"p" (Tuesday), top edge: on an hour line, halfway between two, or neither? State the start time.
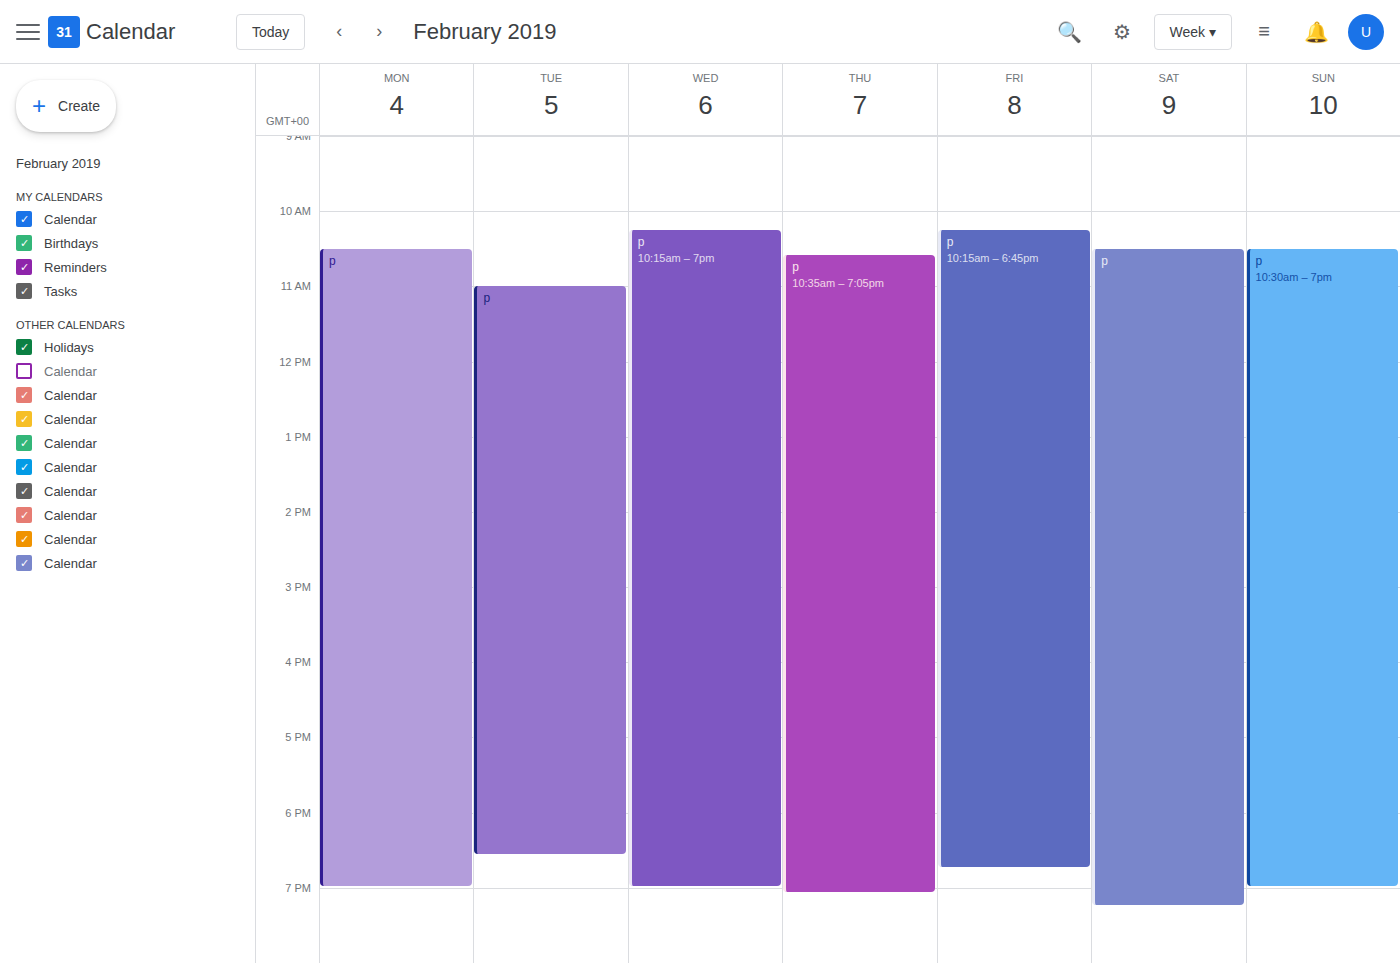
11:00 AM -- exactly on the 11 AM line.